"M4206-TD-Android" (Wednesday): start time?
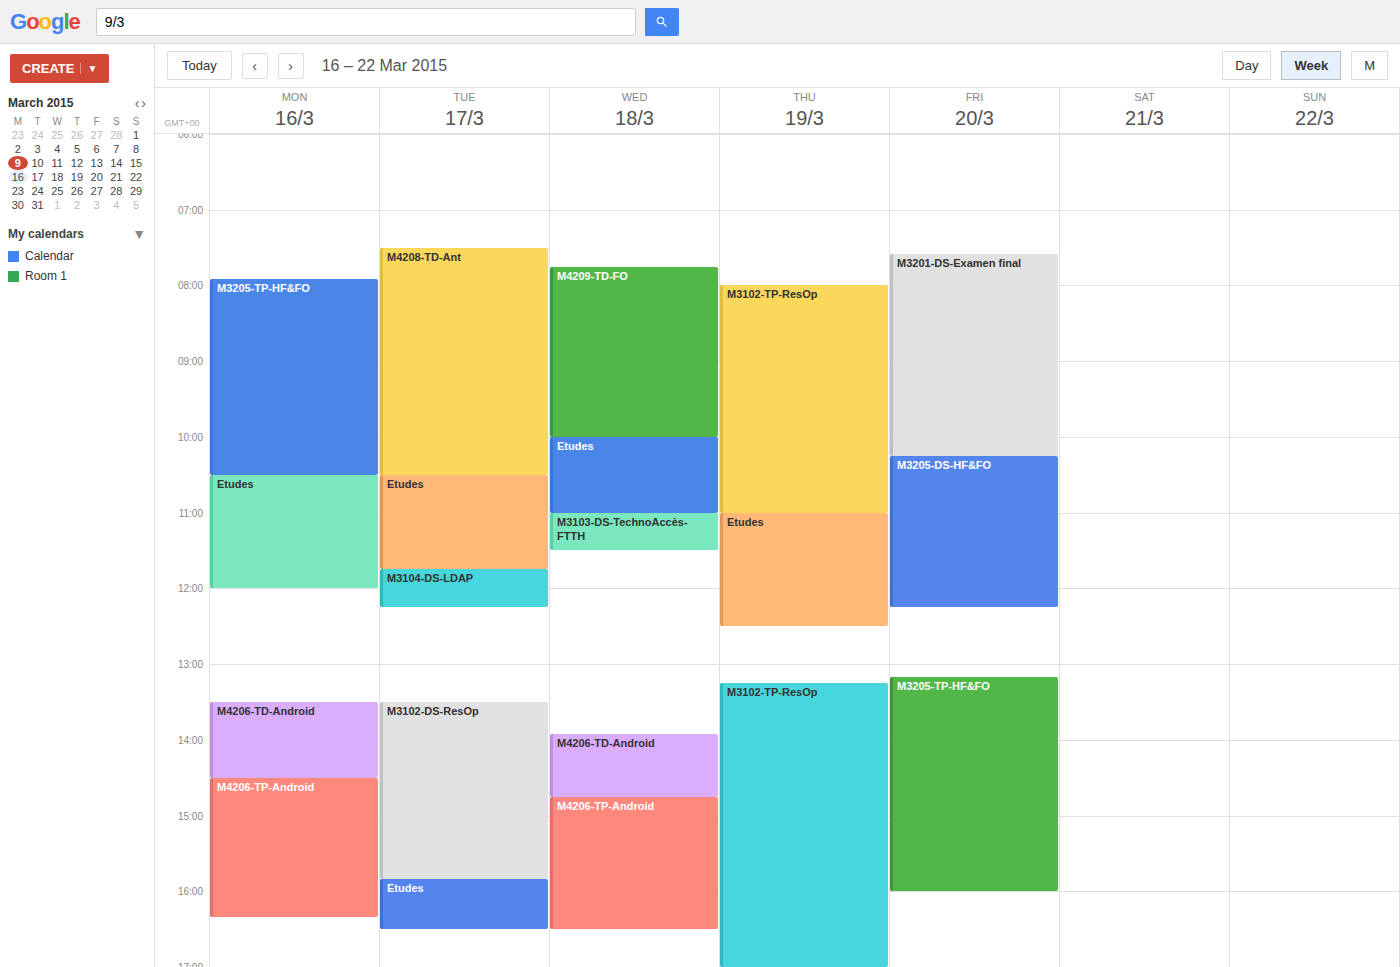
1:55 PM